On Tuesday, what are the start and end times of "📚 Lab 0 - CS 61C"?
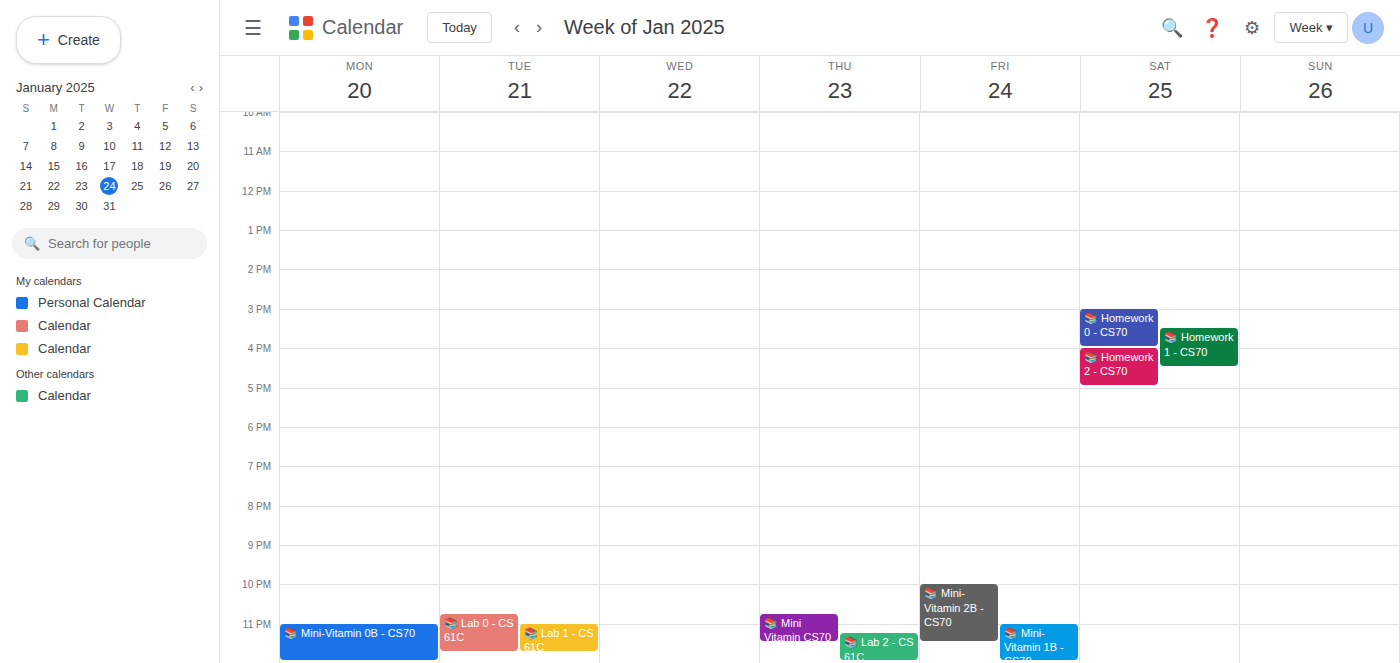
22:45 to 23:45